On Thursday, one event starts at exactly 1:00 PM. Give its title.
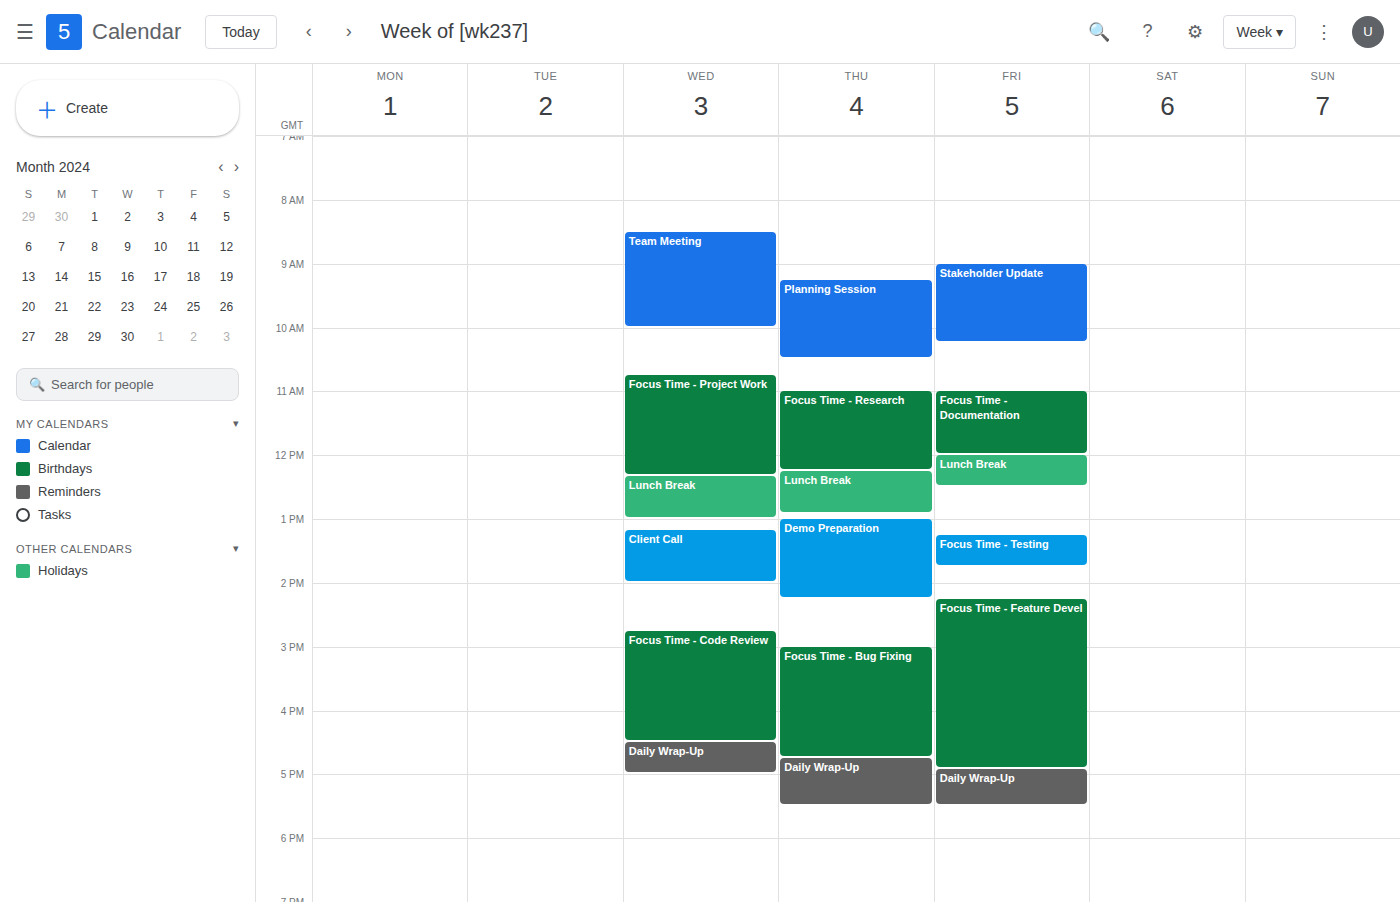
"Demo Preparation"